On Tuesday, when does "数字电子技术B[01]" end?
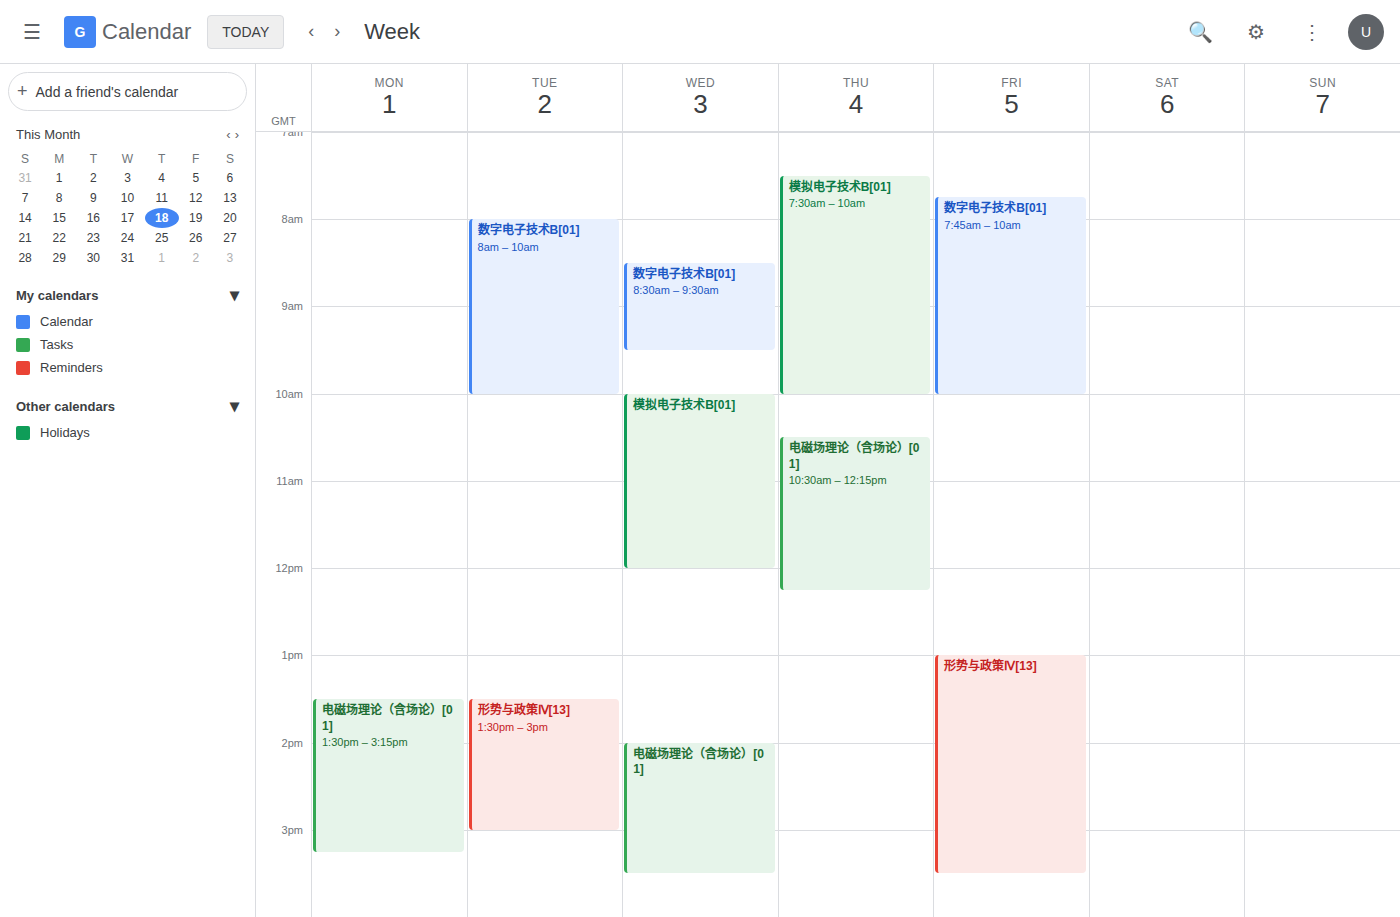
10:00 AM